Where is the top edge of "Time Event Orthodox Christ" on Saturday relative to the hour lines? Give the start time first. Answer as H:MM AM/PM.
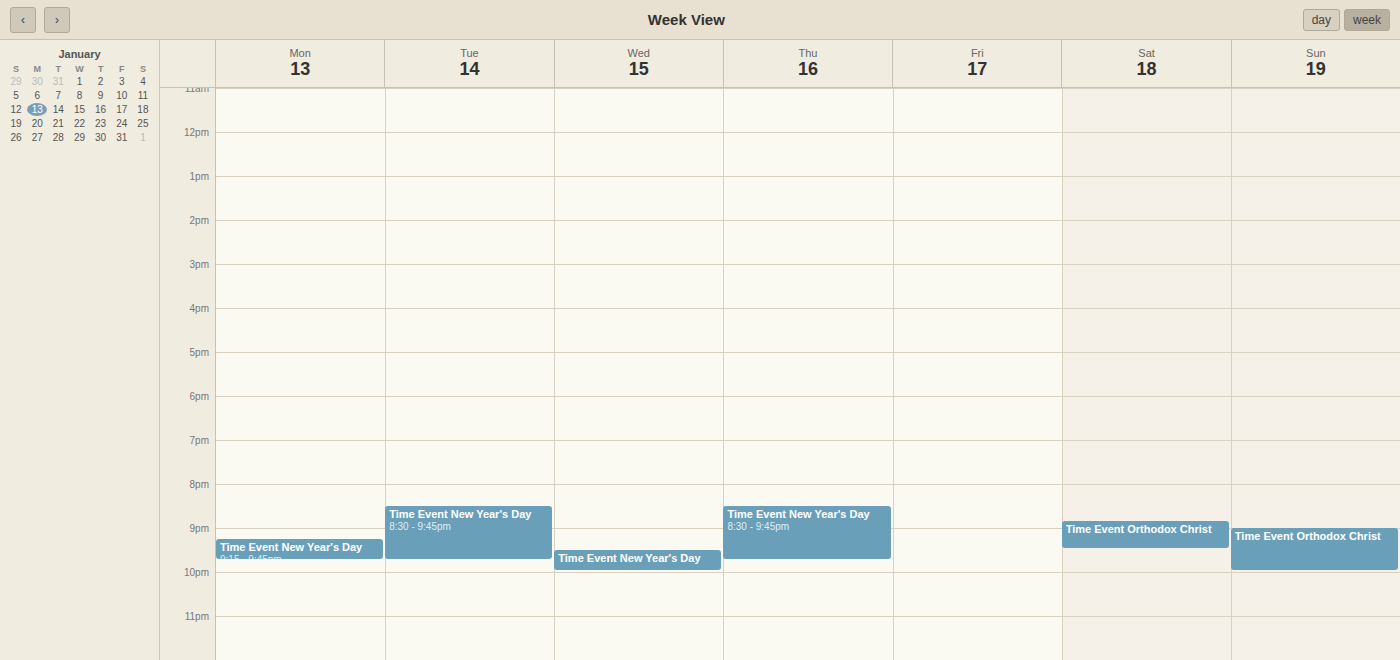
8:50 PM -- neither: 50 minutes below the 8 PM line and 10 minutes above the 9 PM line.